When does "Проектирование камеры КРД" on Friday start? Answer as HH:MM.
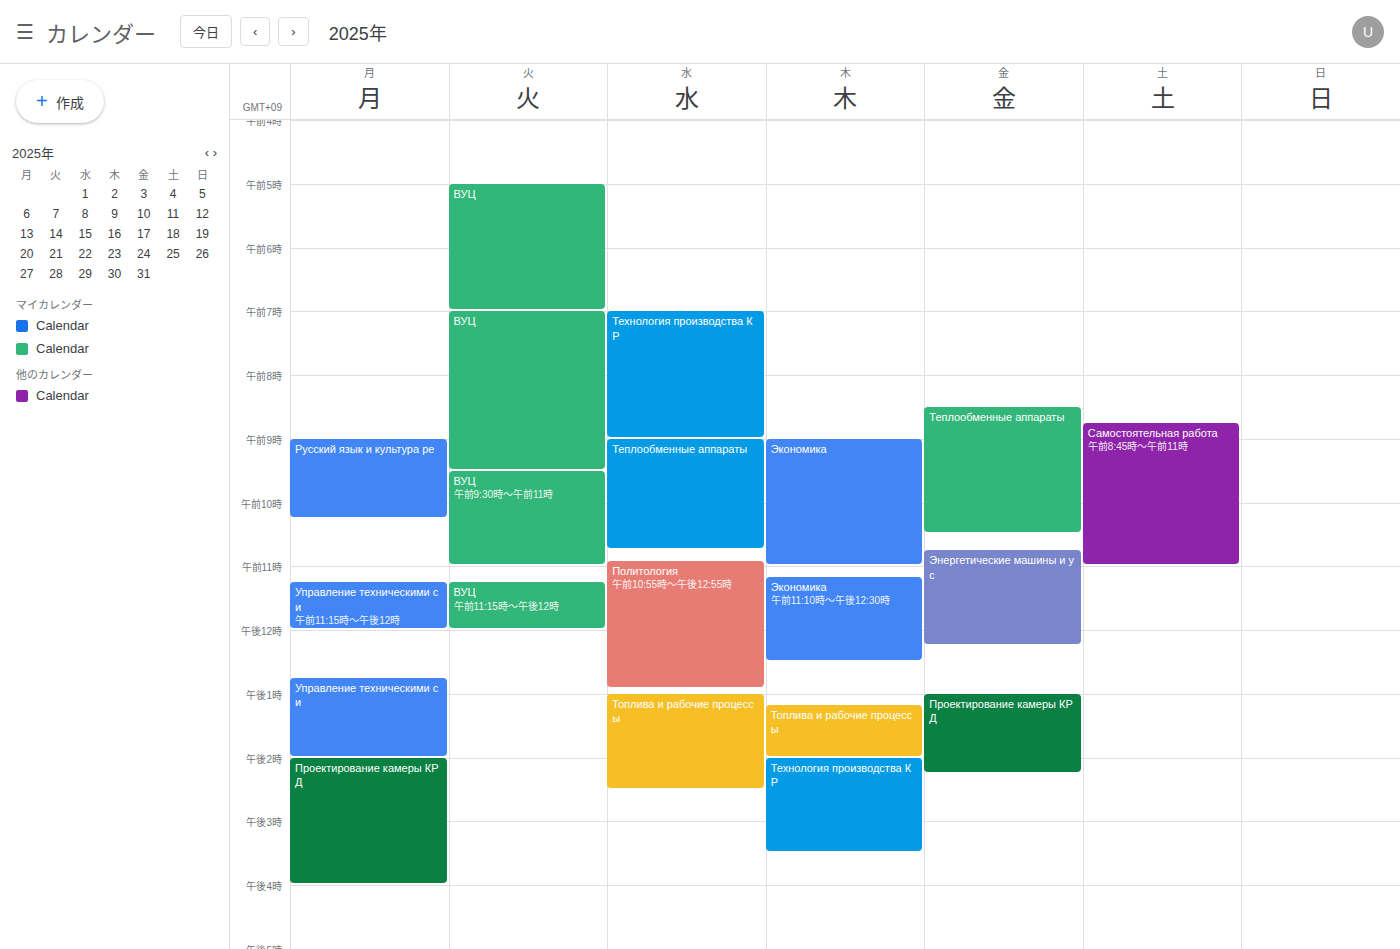
13:00